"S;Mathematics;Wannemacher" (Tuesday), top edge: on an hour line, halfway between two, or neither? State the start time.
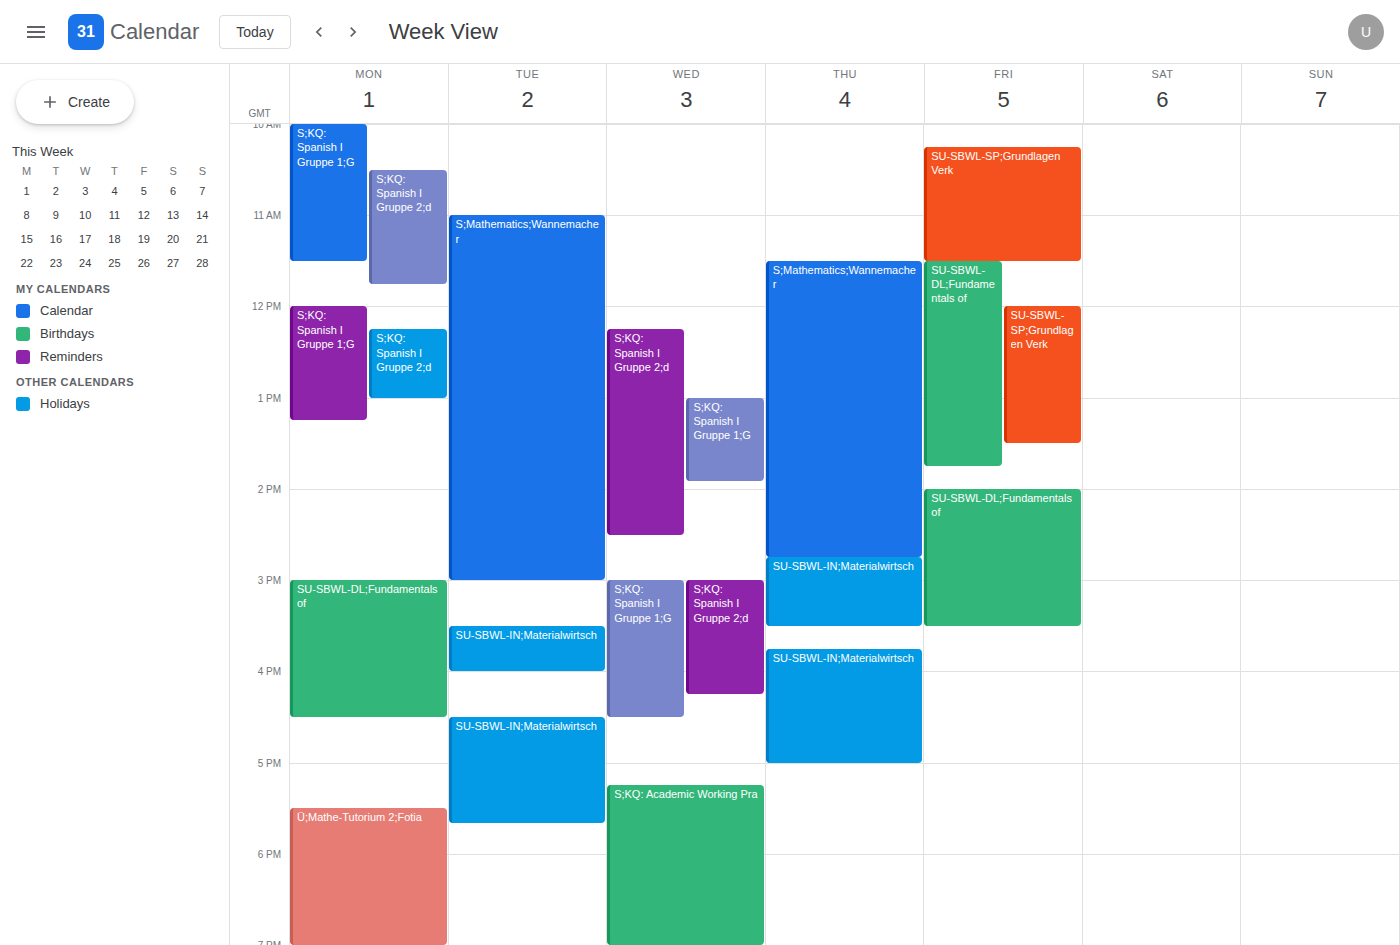
11:00 AM -- exactly on the 11 AM line.